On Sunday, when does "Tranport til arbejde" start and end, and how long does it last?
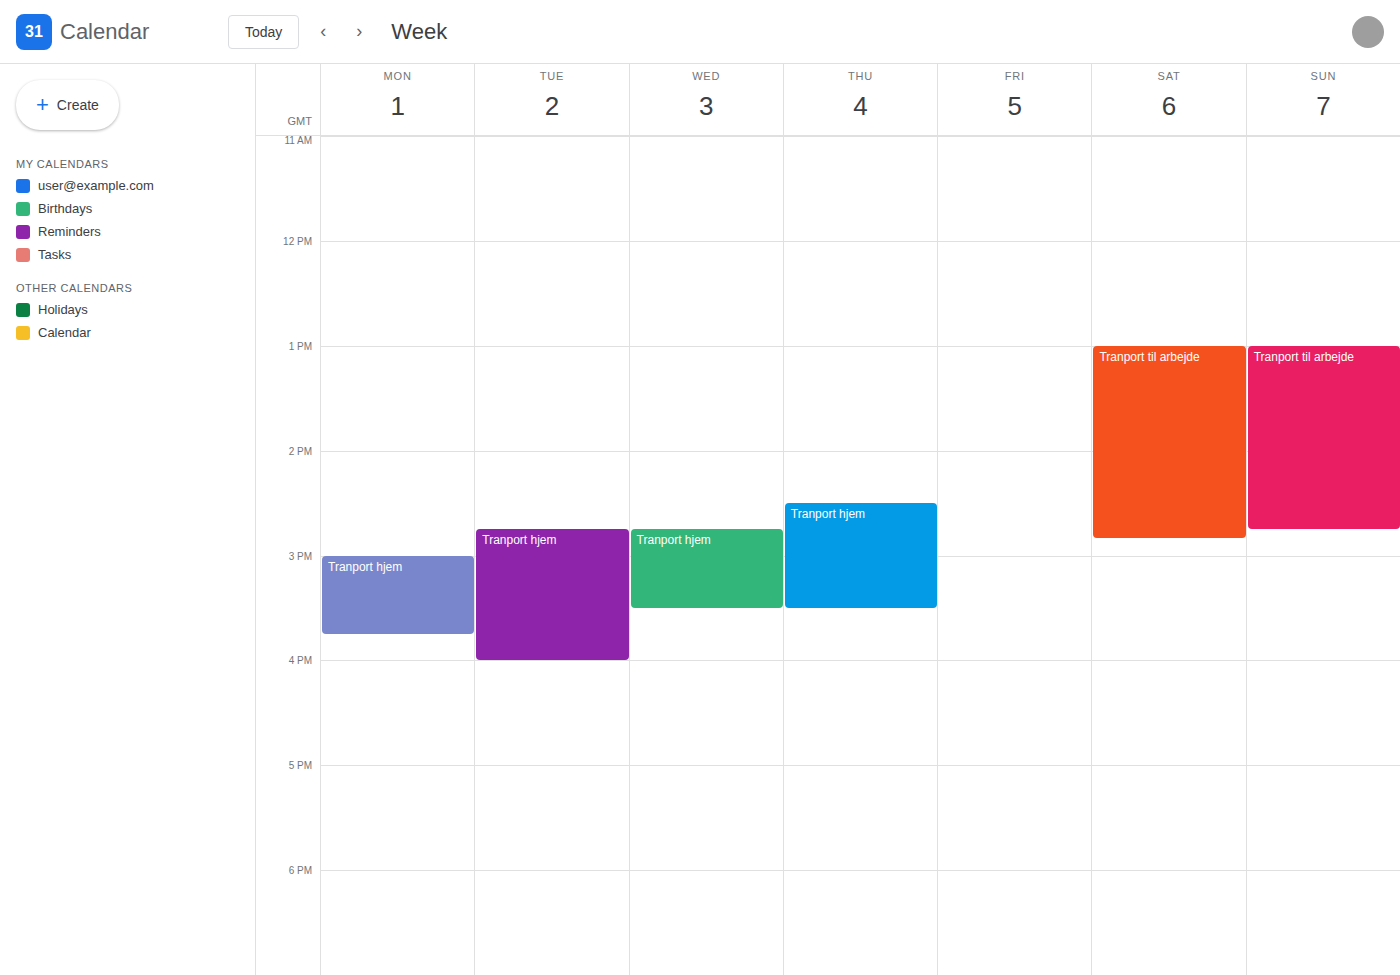
1:00 PM to 2:45 PM, 1 hour 45 minutes